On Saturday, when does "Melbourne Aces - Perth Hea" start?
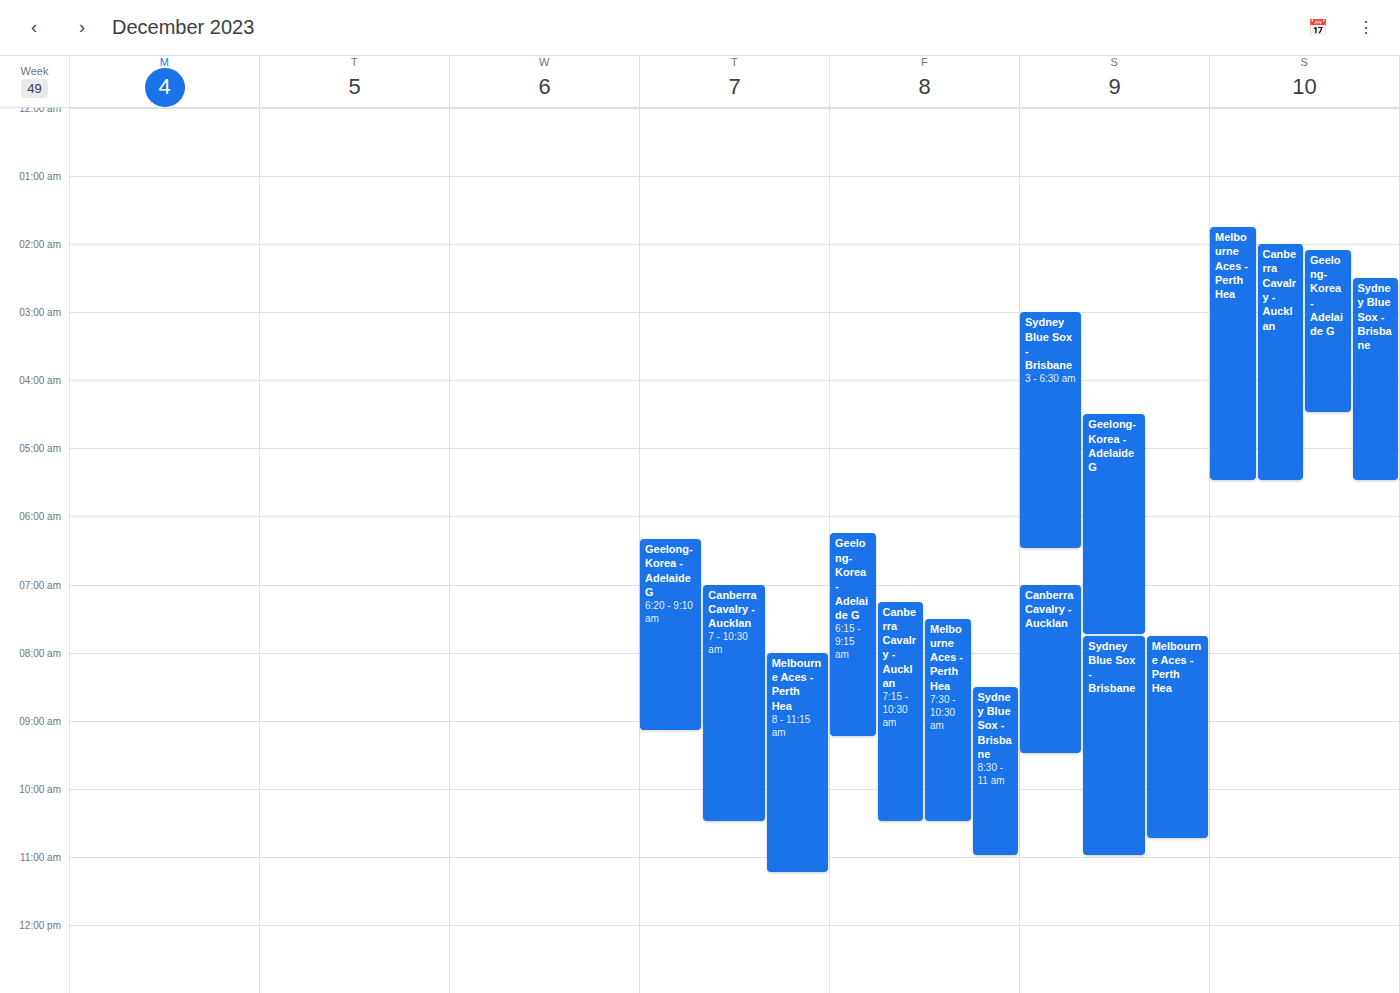
7:45 AM